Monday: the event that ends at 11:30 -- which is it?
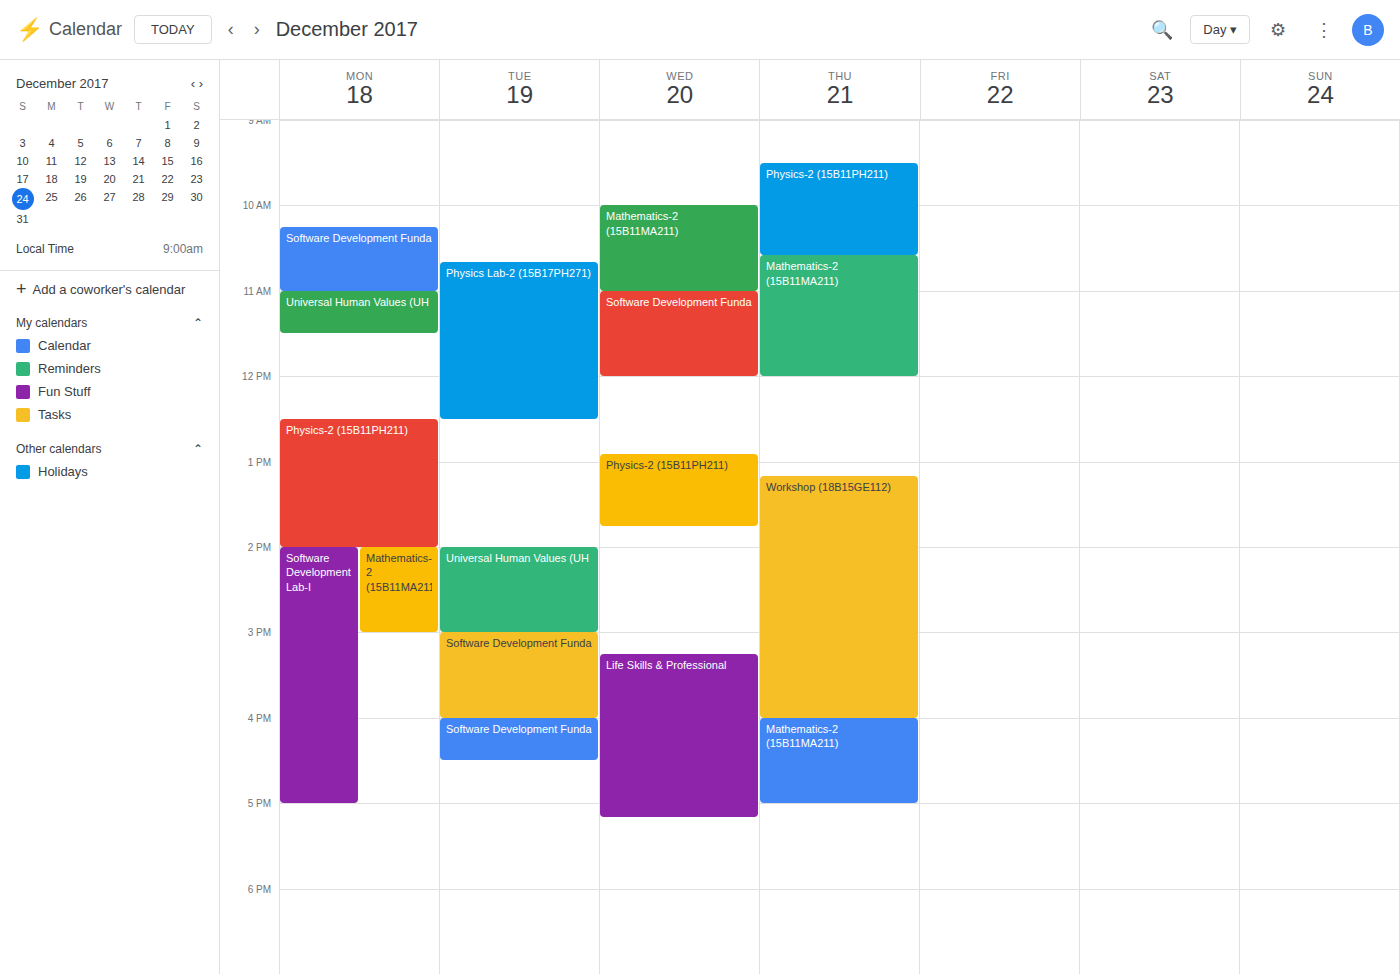
"Universal Human Values (UH"